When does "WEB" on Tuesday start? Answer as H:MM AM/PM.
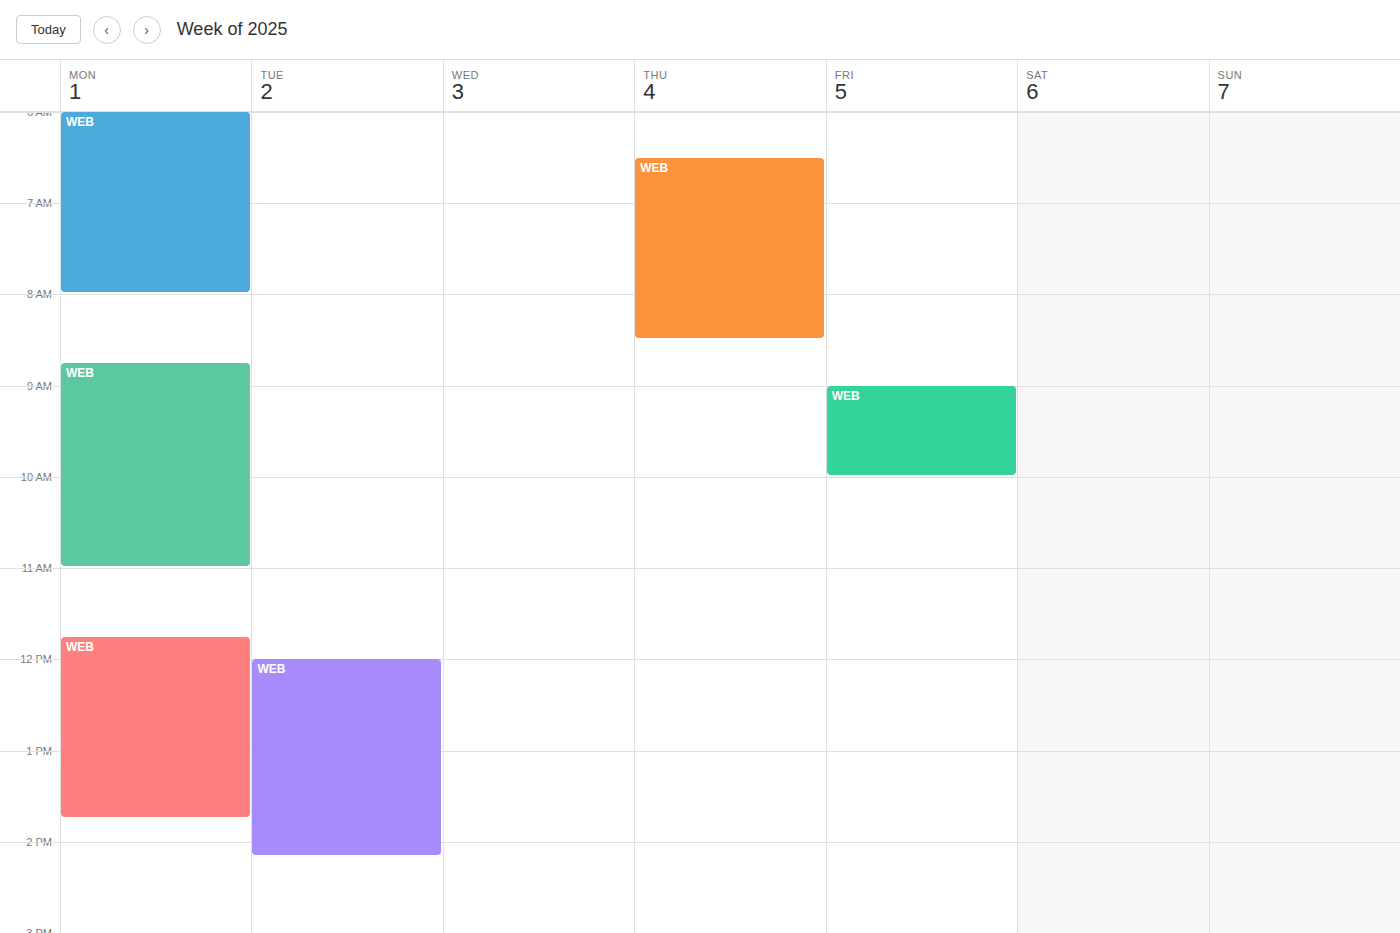
12:00 PM